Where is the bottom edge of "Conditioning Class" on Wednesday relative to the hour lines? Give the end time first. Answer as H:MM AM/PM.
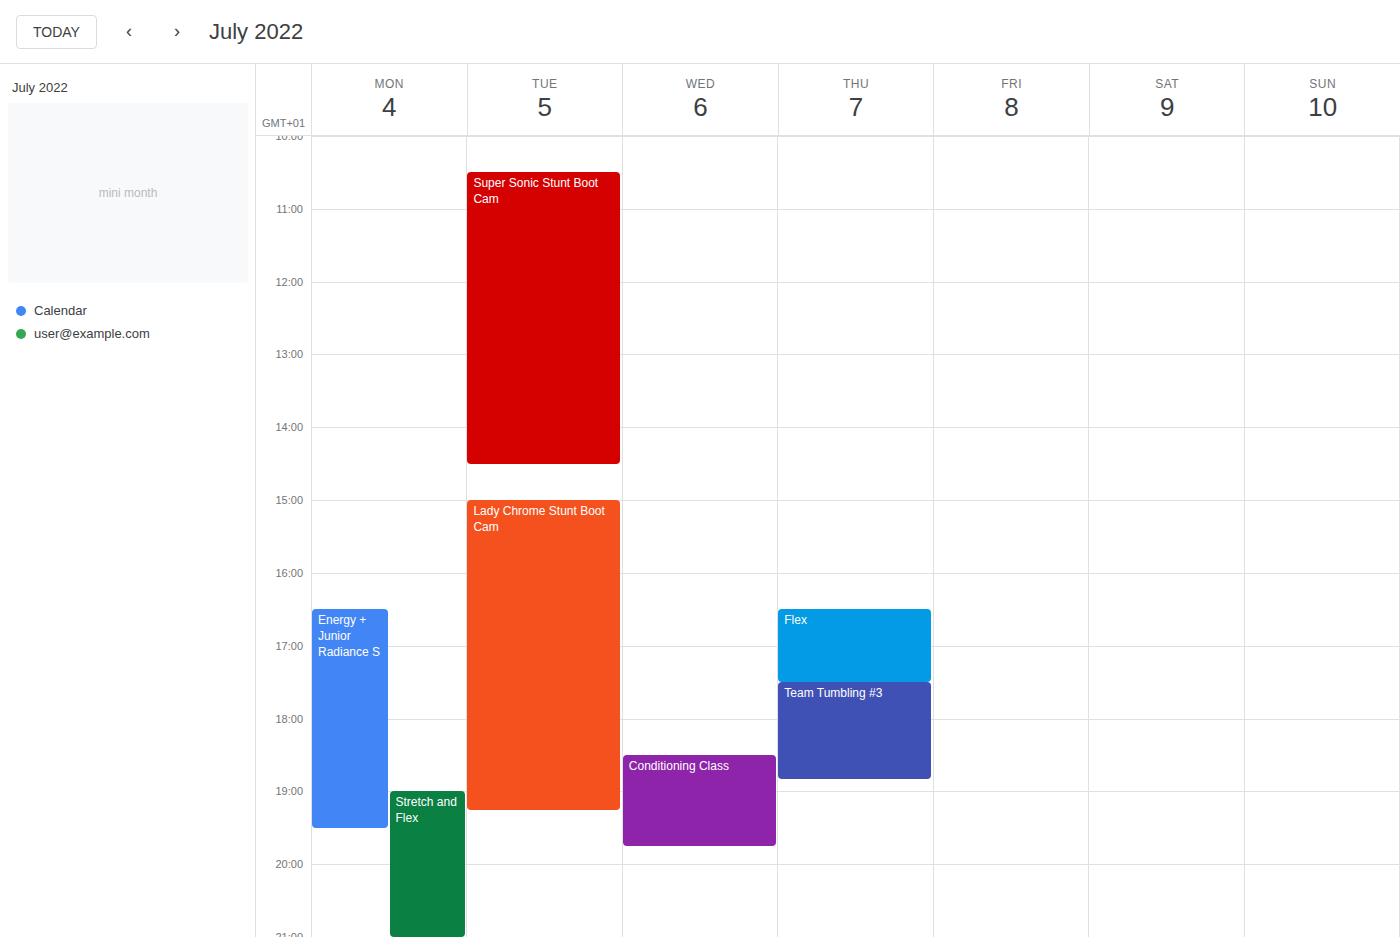
7:45 PM -- neither: three quarters of the way from the 7 PM line to the 8 PM line.